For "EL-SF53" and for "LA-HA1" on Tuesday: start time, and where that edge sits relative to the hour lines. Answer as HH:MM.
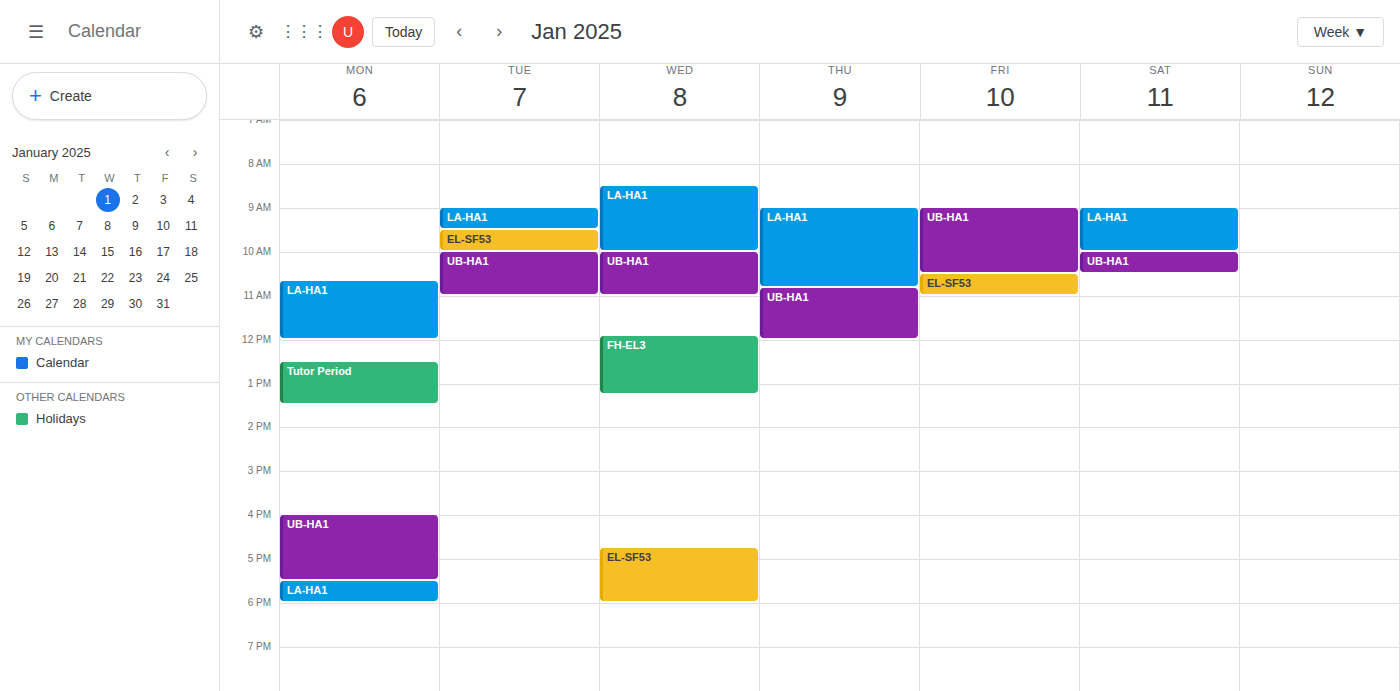
"EL-SF53": 09:30, halfway between the 09:00 and 10:00 lines. "LA-HA1": 09:00, exactly on the 09:00 line.